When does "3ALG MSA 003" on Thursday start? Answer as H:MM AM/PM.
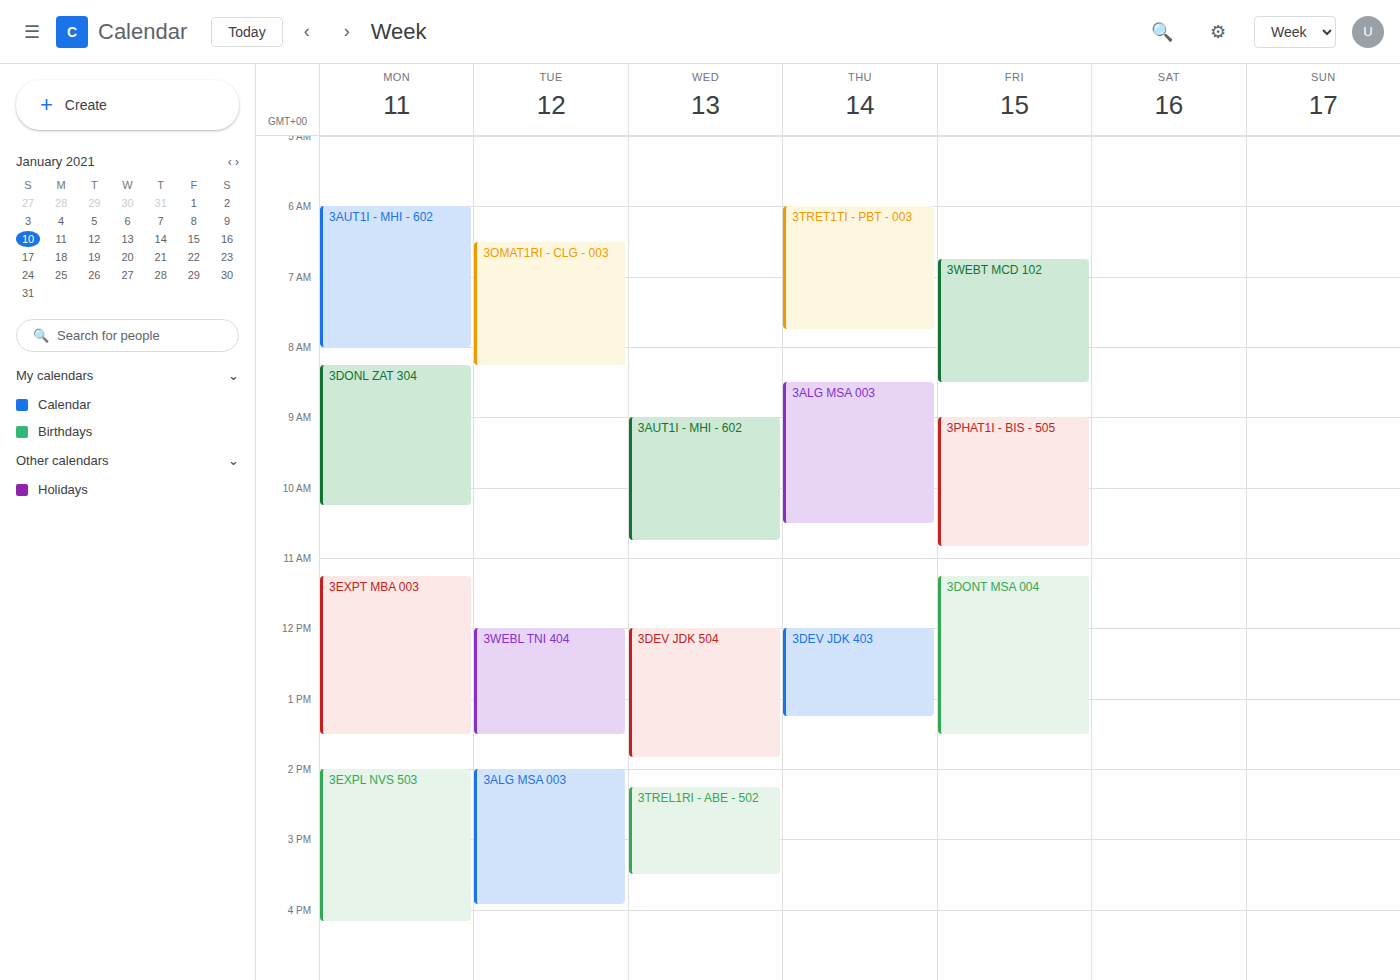
8:30 AM